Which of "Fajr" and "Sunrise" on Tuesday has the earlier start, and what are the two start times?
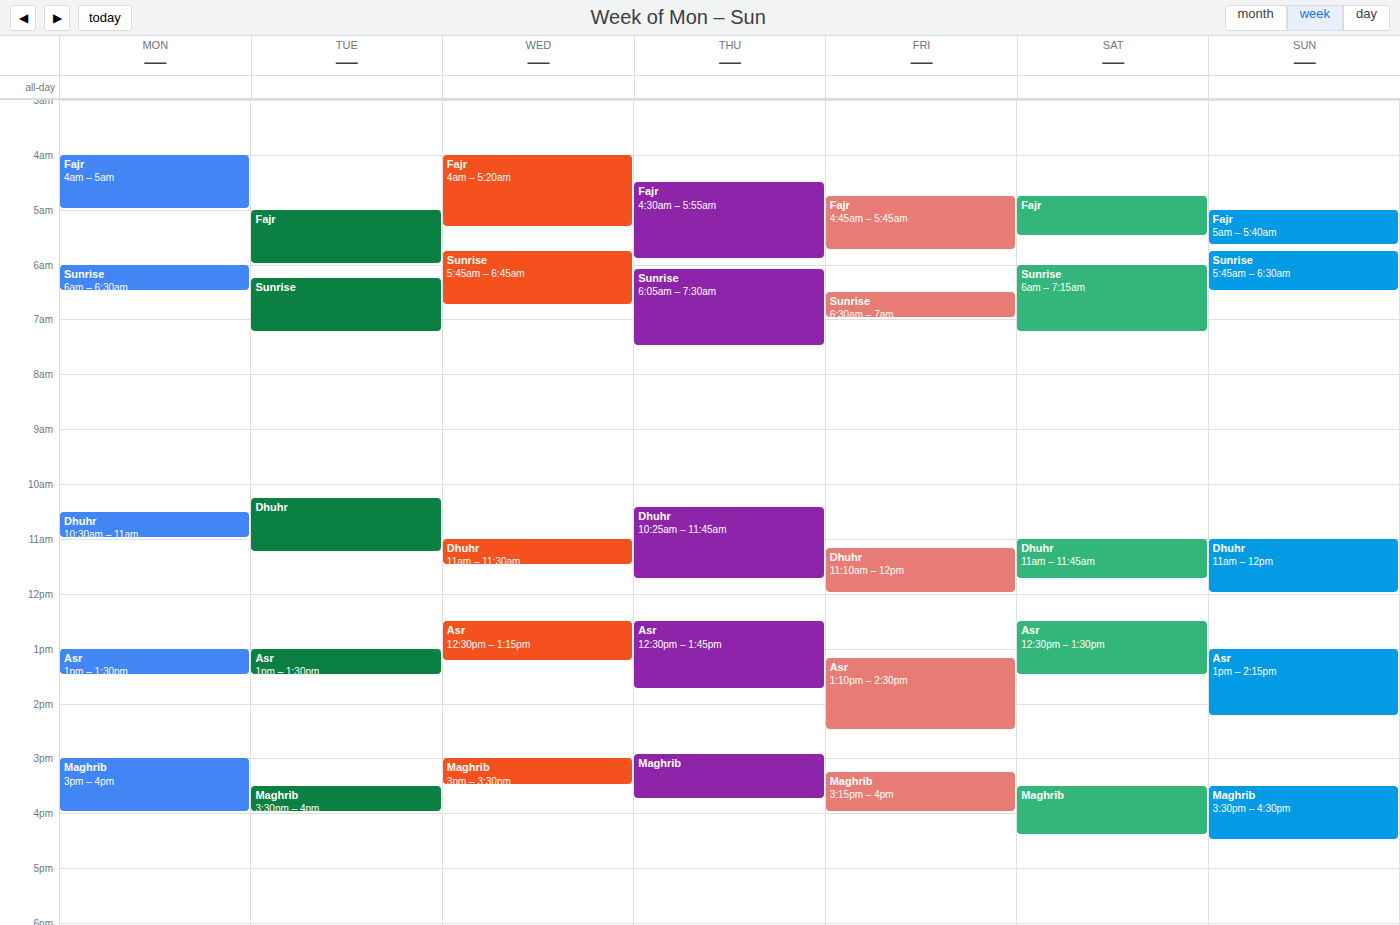
"Fajr" 5:00 AM; "Sunrise" 6:15 AM.